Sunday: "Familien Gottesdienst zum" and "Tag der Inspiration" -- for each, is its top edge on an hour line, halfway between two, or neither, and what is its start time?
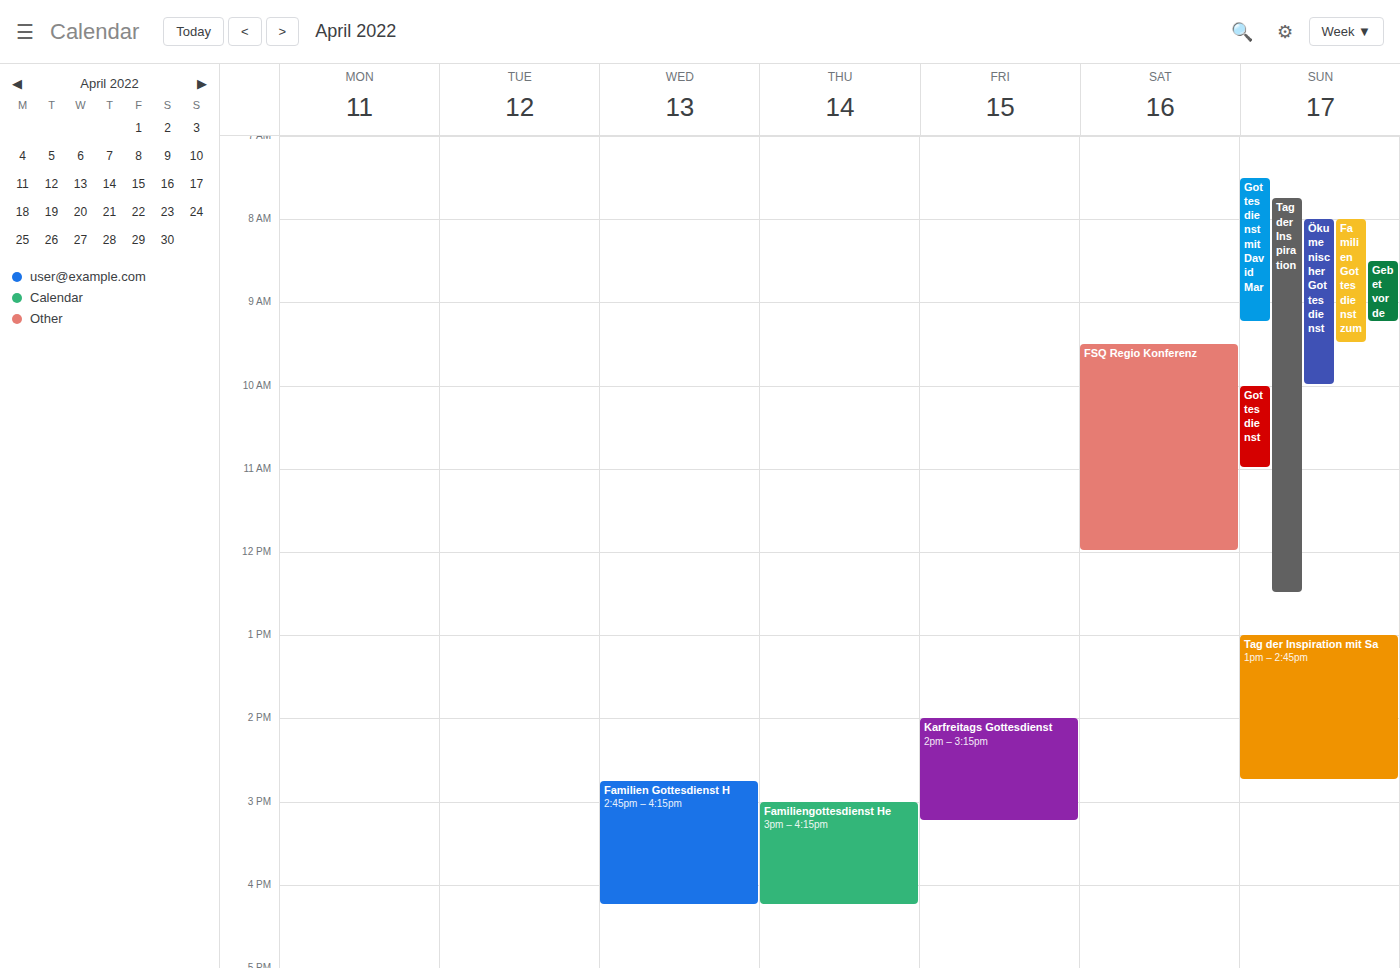
"Familien Gottesdienst zum": 8:00 AM, exactly on the 8 AM line. "Tag der Inspiration": 7:45 AM, neither: three quarters of the way from the 7 AM line to the 8 AM line.